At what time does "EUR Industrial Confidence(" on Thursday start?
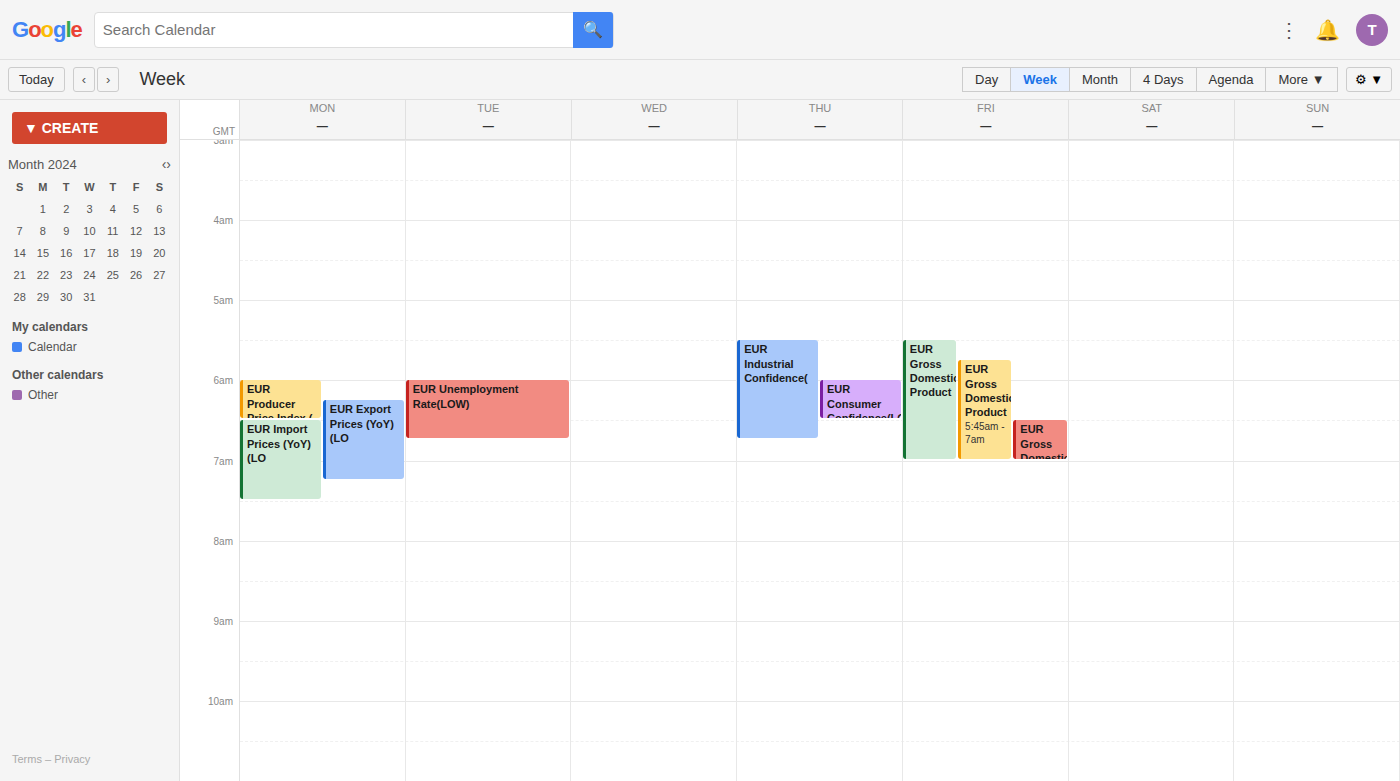
05:30